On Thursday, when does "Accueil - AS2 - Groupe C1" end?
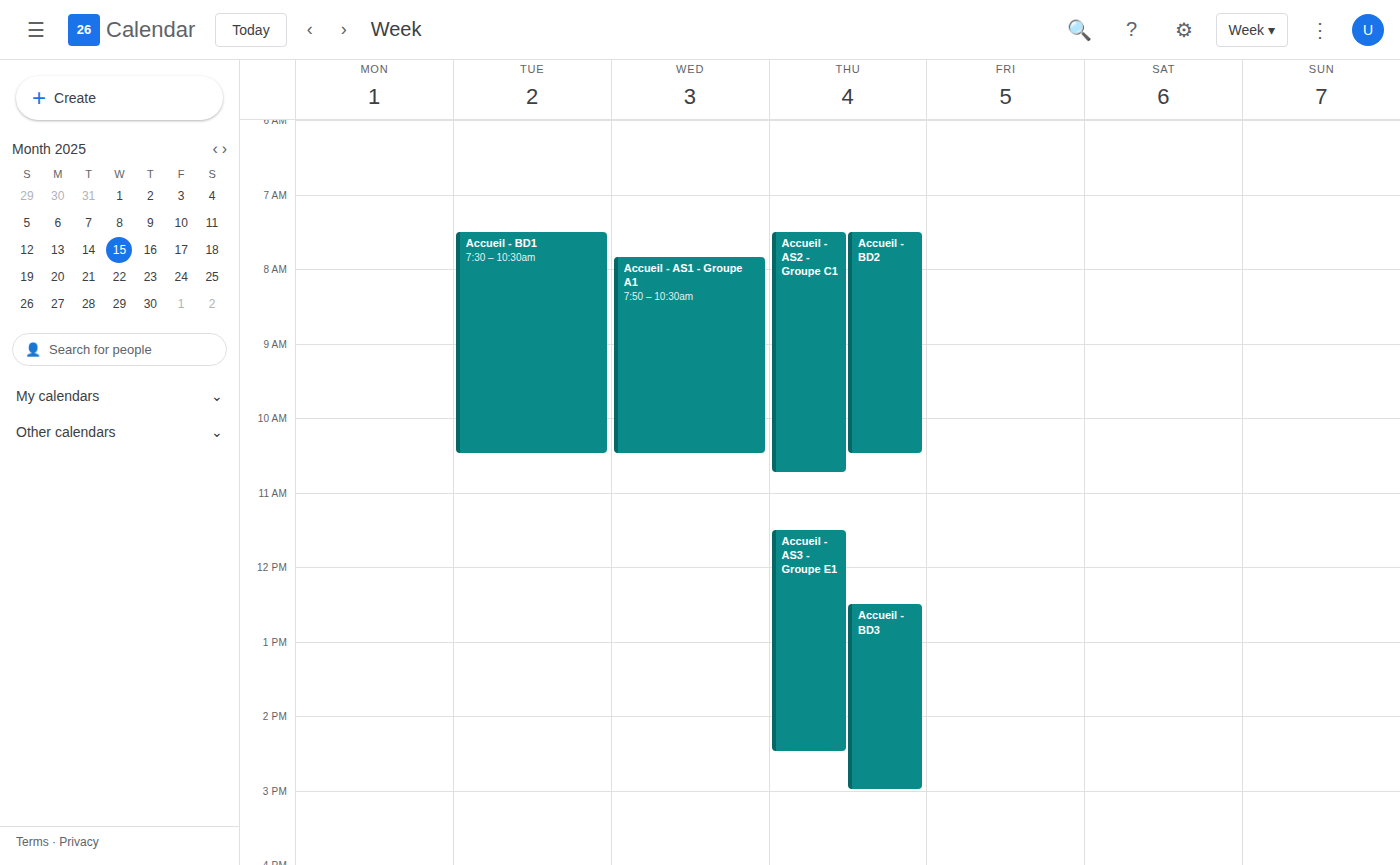
10:45 AM